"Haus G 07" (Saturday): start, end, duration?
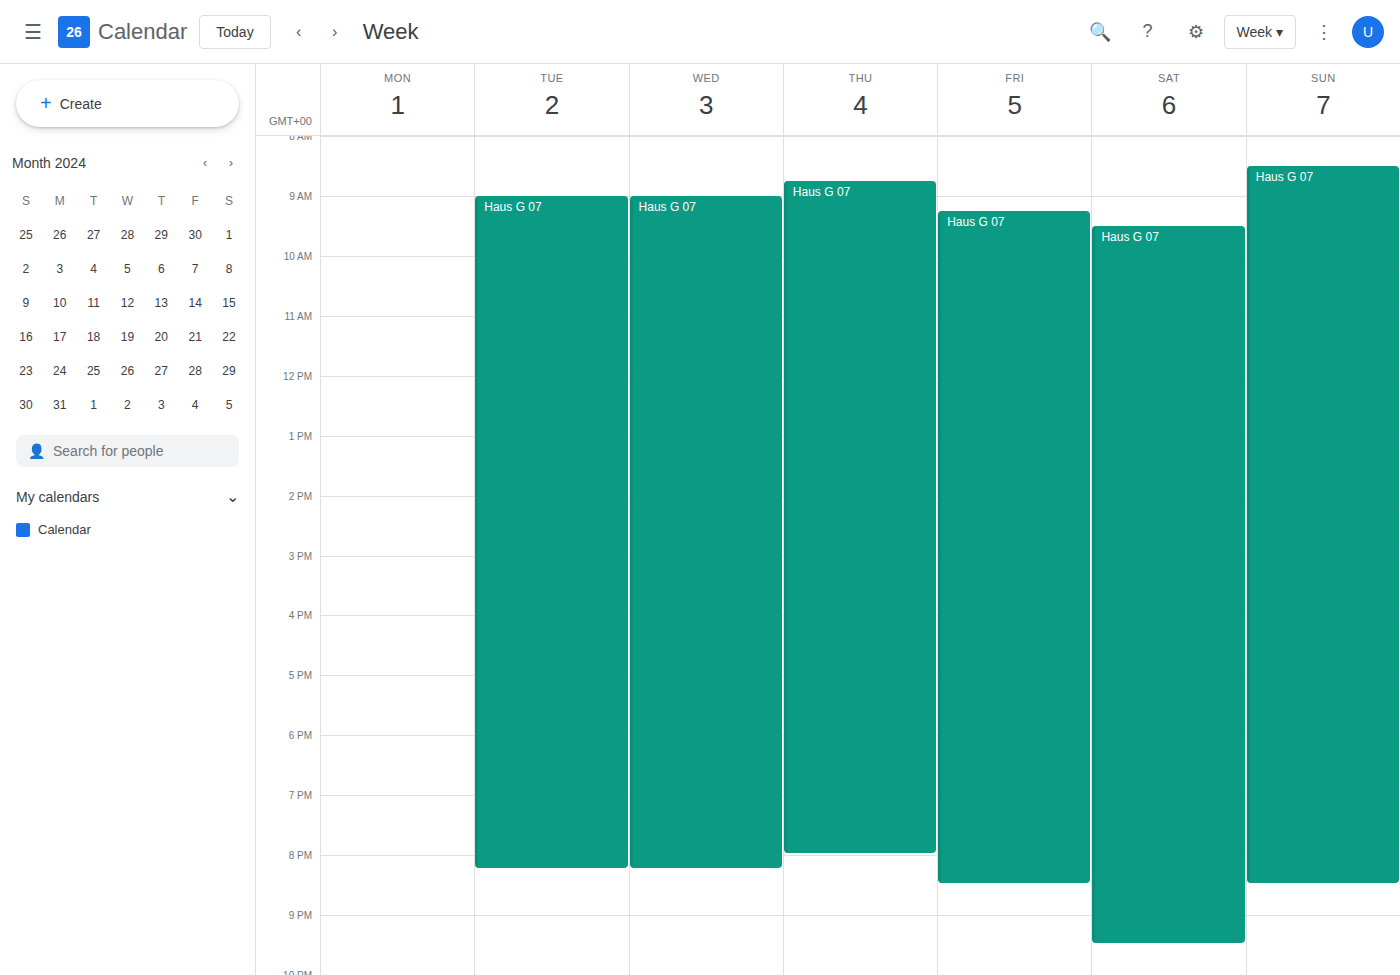
9:30 AM to 9:30 PM, 12 hours